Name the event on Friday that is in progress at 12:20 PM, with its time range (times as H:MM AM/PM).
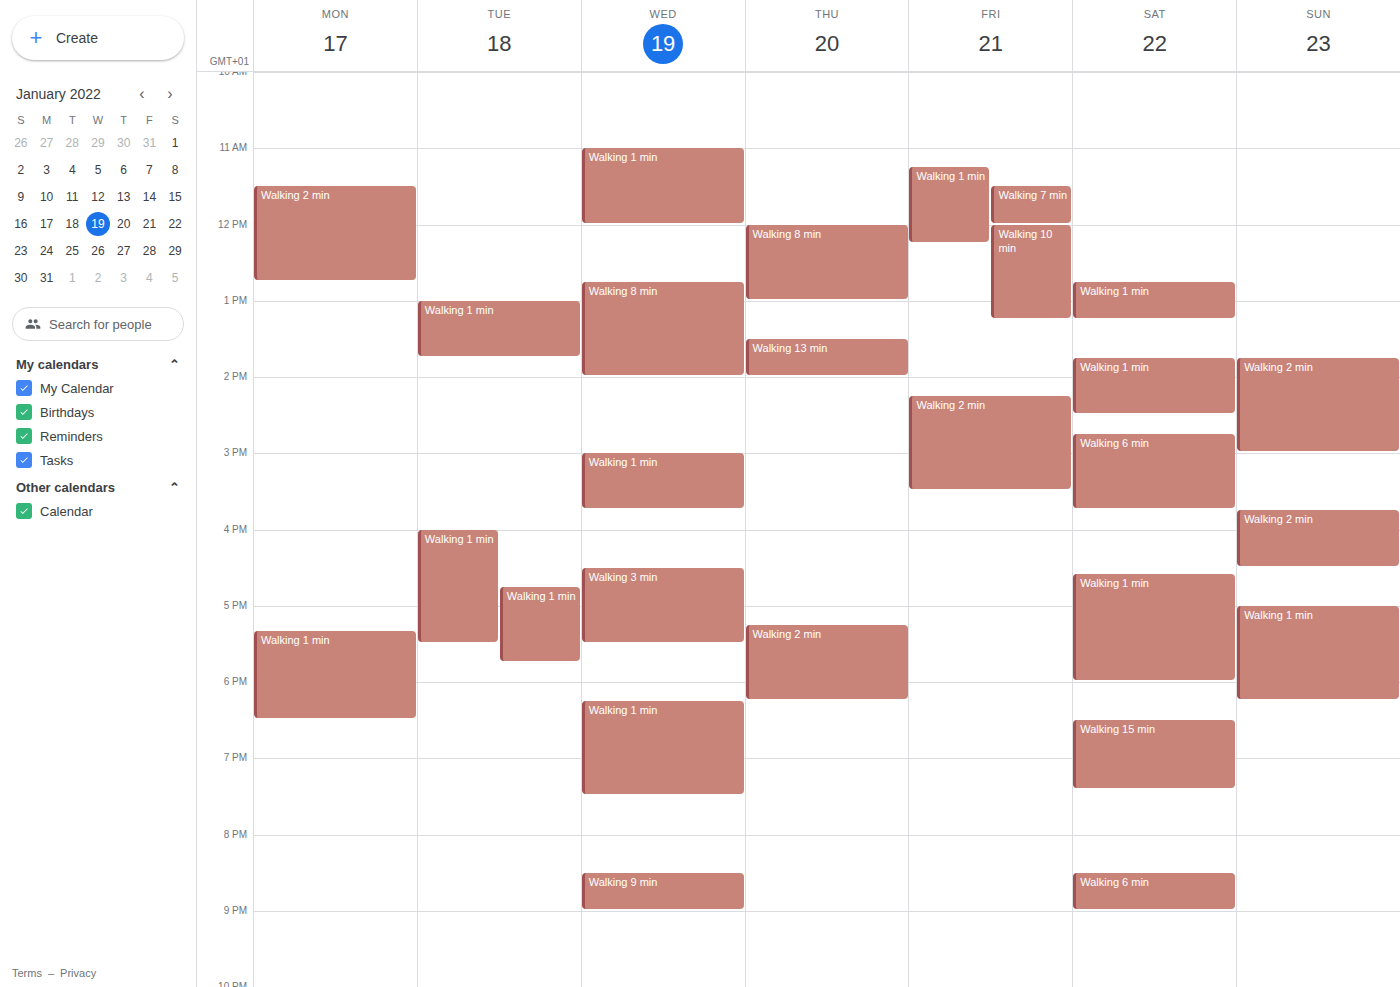
"Walking 10 min", 12:00 PM to 1:15 PM